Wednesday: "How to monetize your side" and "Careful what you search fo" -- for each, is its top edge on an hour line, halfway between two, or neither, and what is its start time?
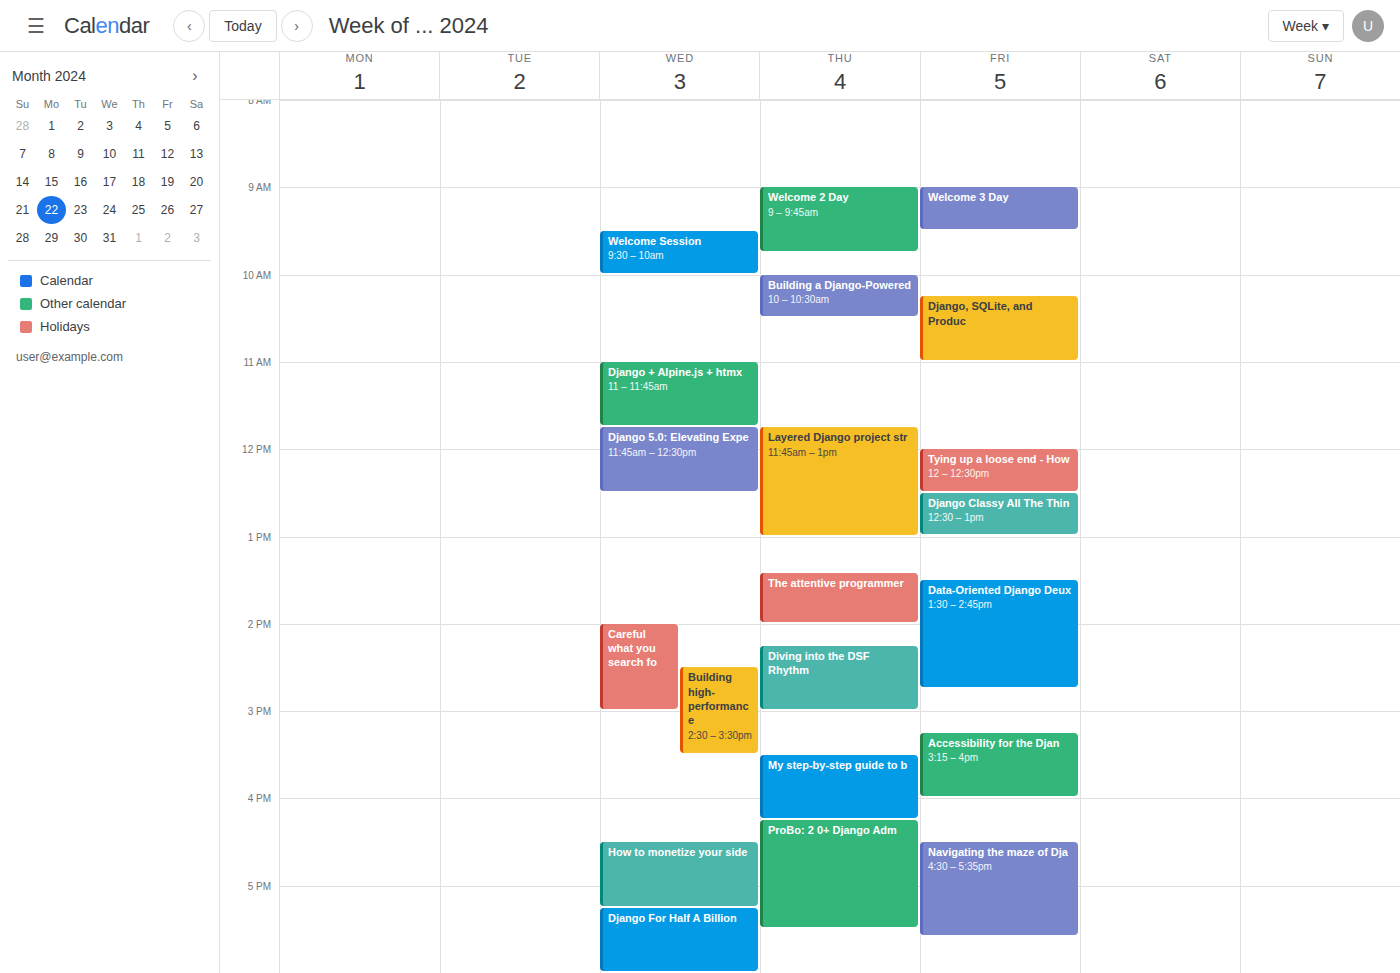
"How to monetize your side": 4:30 PM, halfway between the 4 PM and 5 PM lines. "Careful what you search fo": 2:00 PM, exactly on the 2 PM line.